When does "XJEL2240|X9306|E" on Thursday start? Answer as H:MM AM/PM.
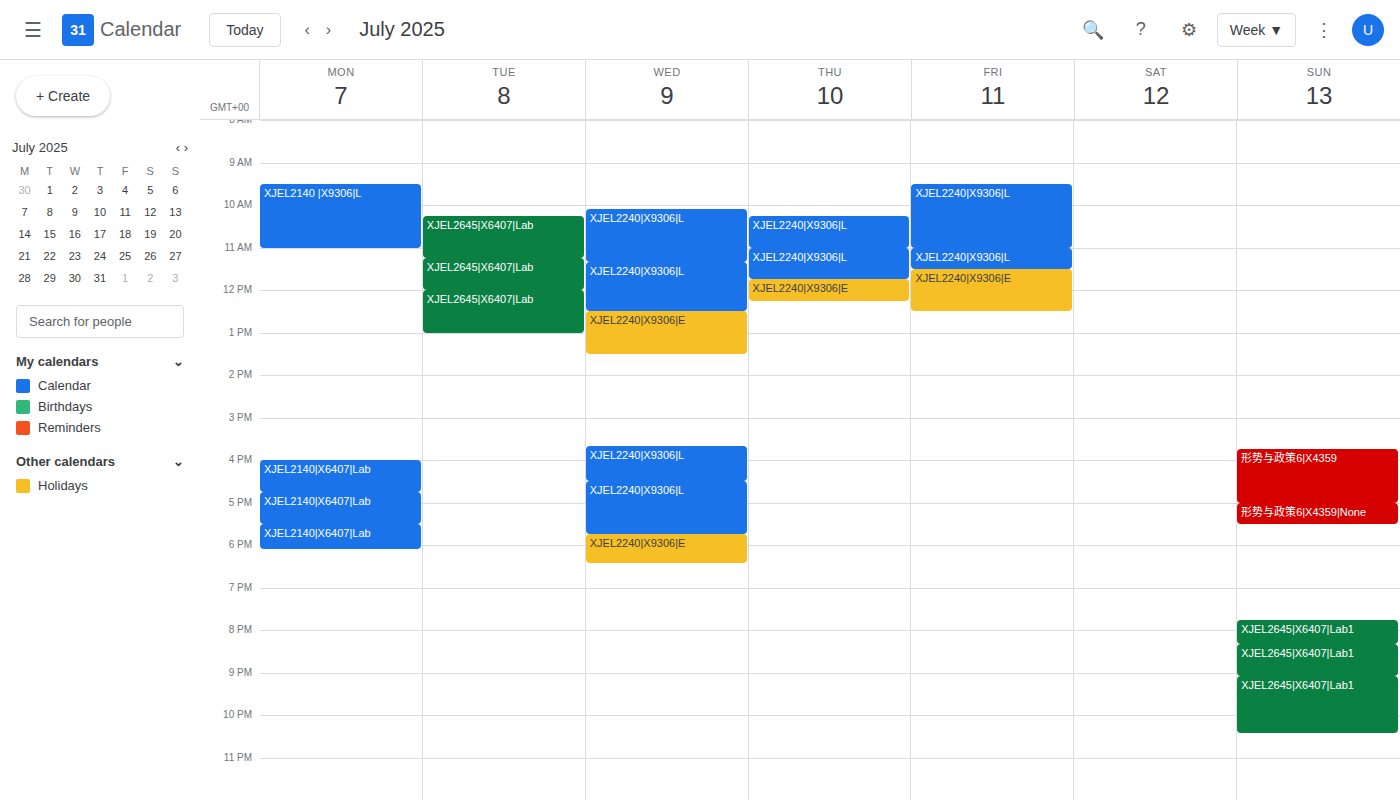
11:45 AM